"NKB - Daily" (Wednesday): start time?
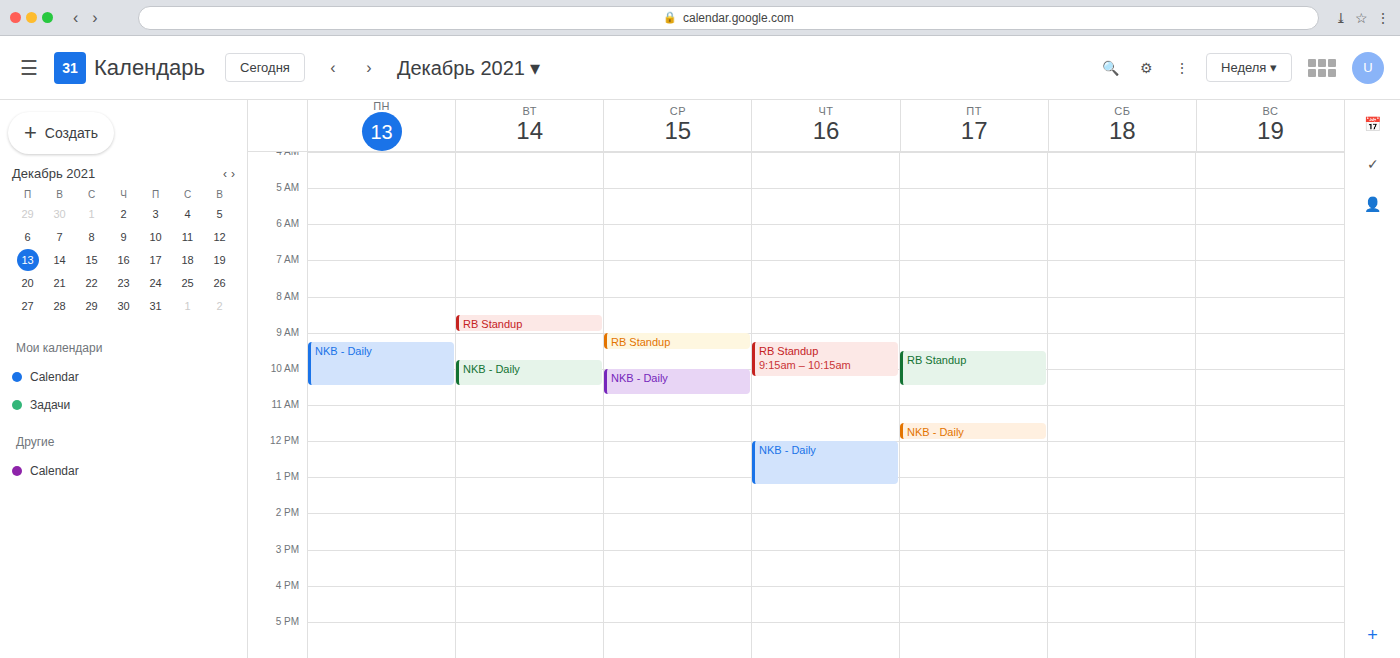
10:00 AM